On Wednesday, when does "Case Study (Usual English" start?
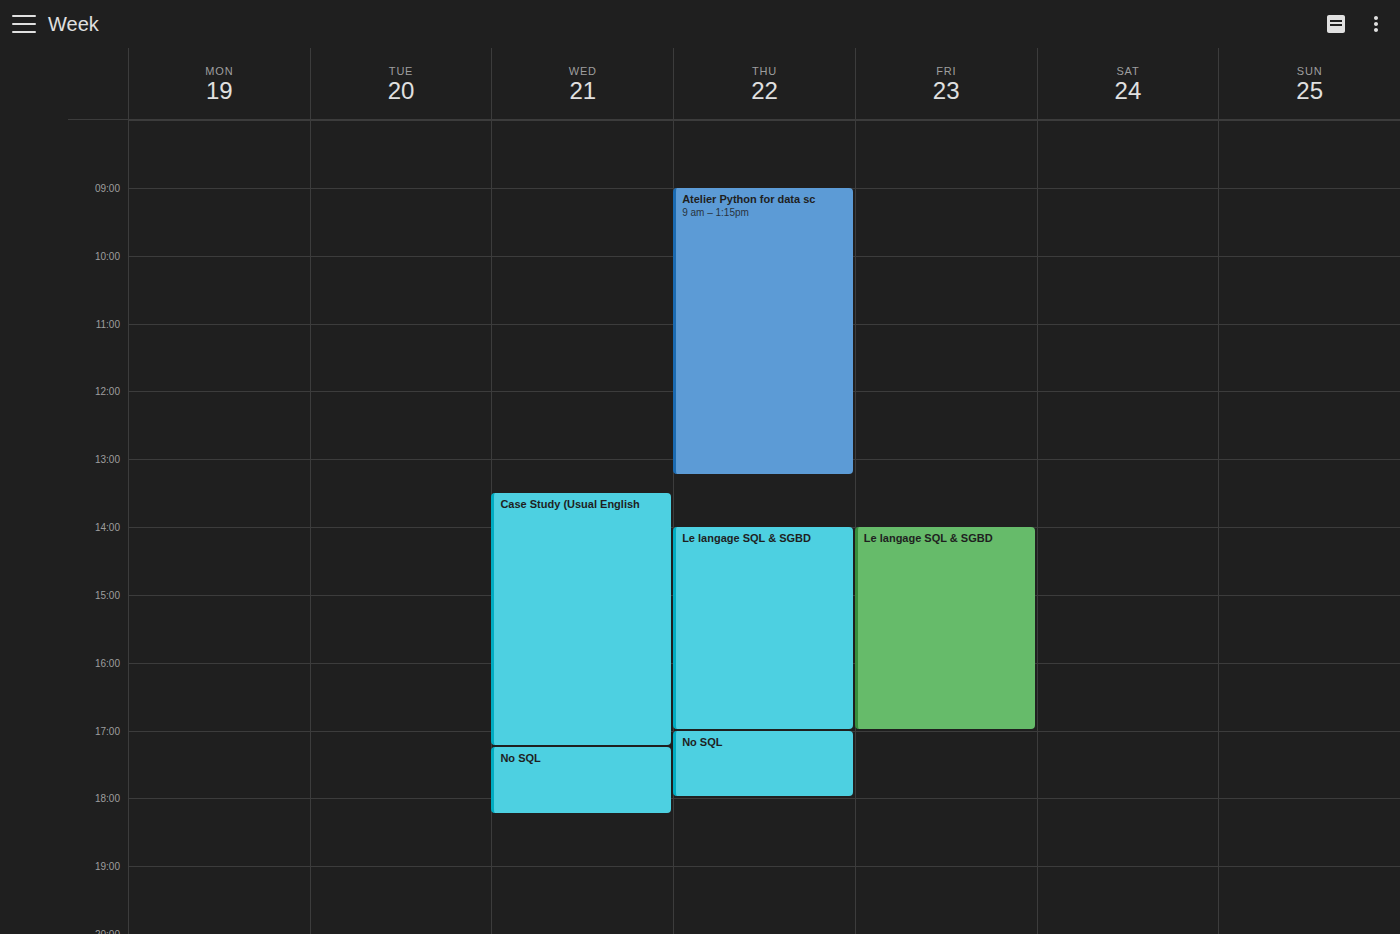
1:30 PM